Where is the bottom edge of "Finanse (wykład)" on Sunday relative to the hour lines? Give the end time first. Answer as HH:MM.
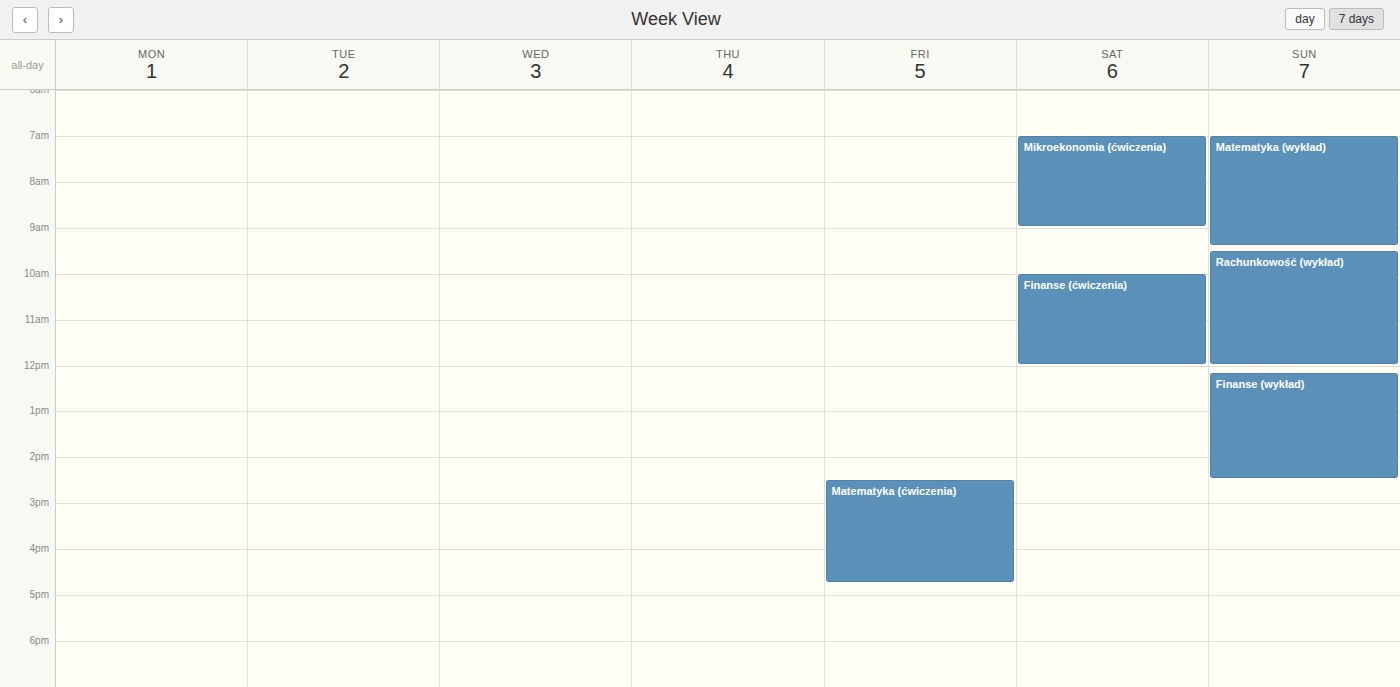
14:30 -- halfway between the 14:00 and 15:00 lines.